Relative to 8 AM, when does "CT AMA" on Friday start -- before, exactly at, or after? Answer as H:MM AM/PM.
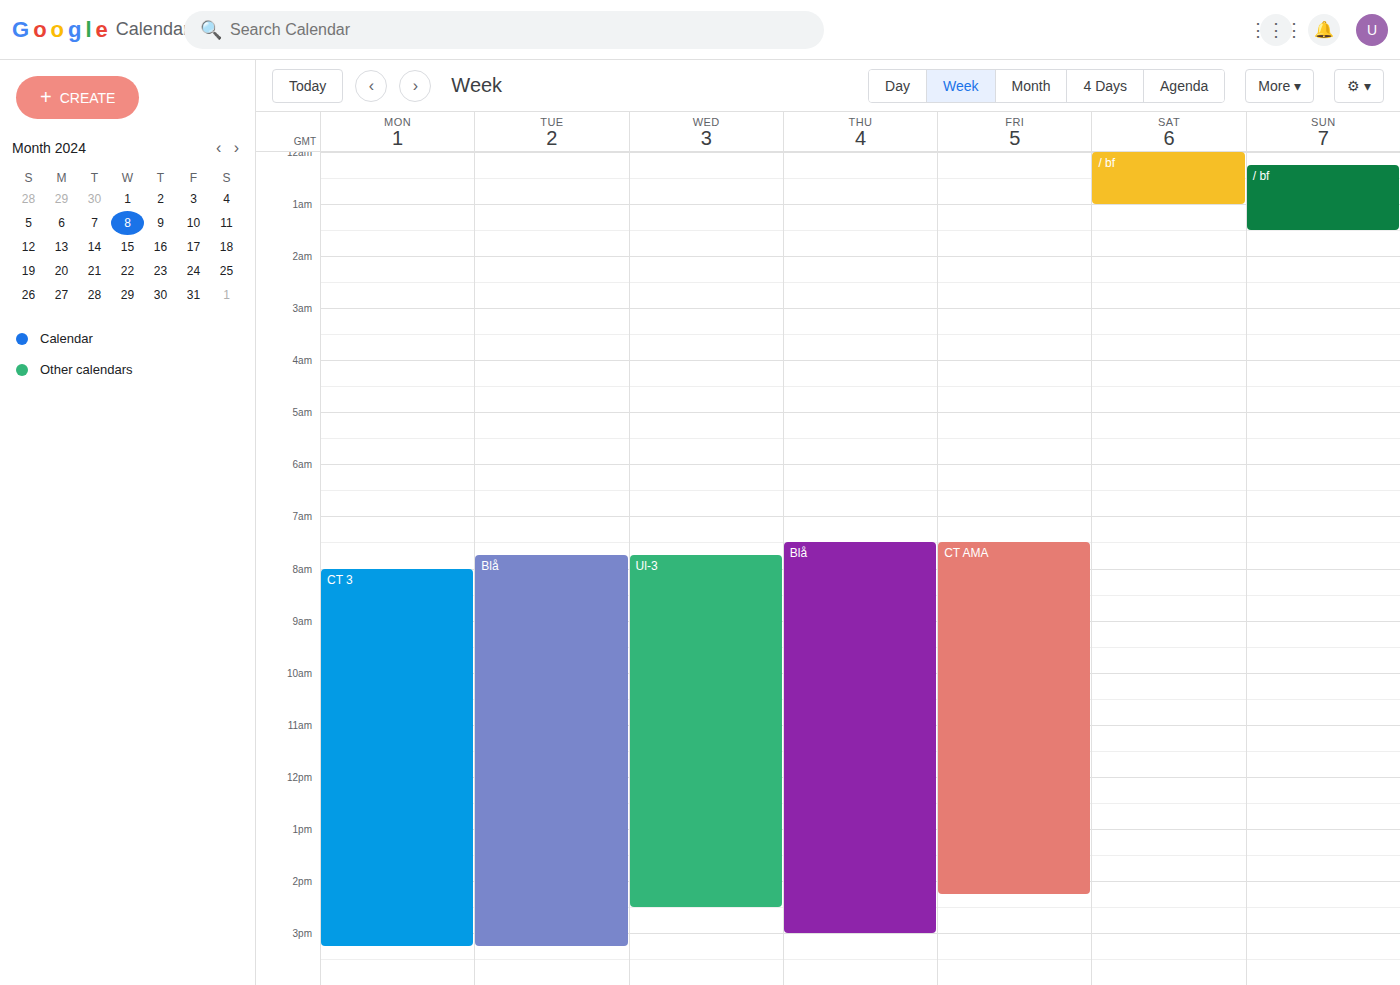
7:30 AM -- before 8 AM, 30 minutes above the 8 AM line.